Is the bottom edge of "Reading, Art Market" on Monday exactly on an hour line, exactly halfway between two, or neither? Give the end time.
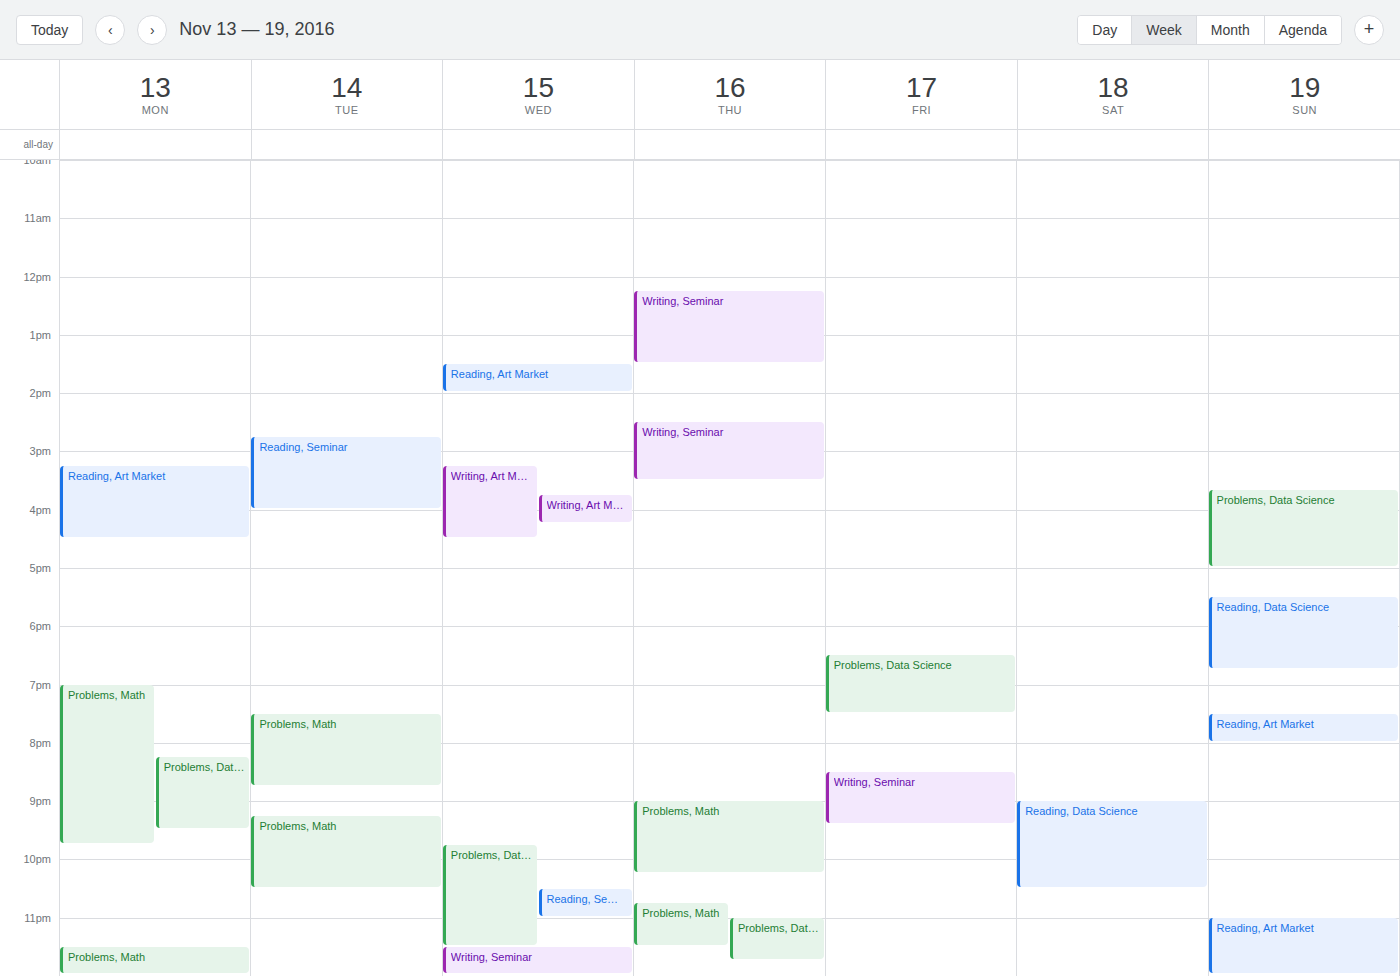
4:30 PM -- halfway between the 4 PM and 5 PM lines.